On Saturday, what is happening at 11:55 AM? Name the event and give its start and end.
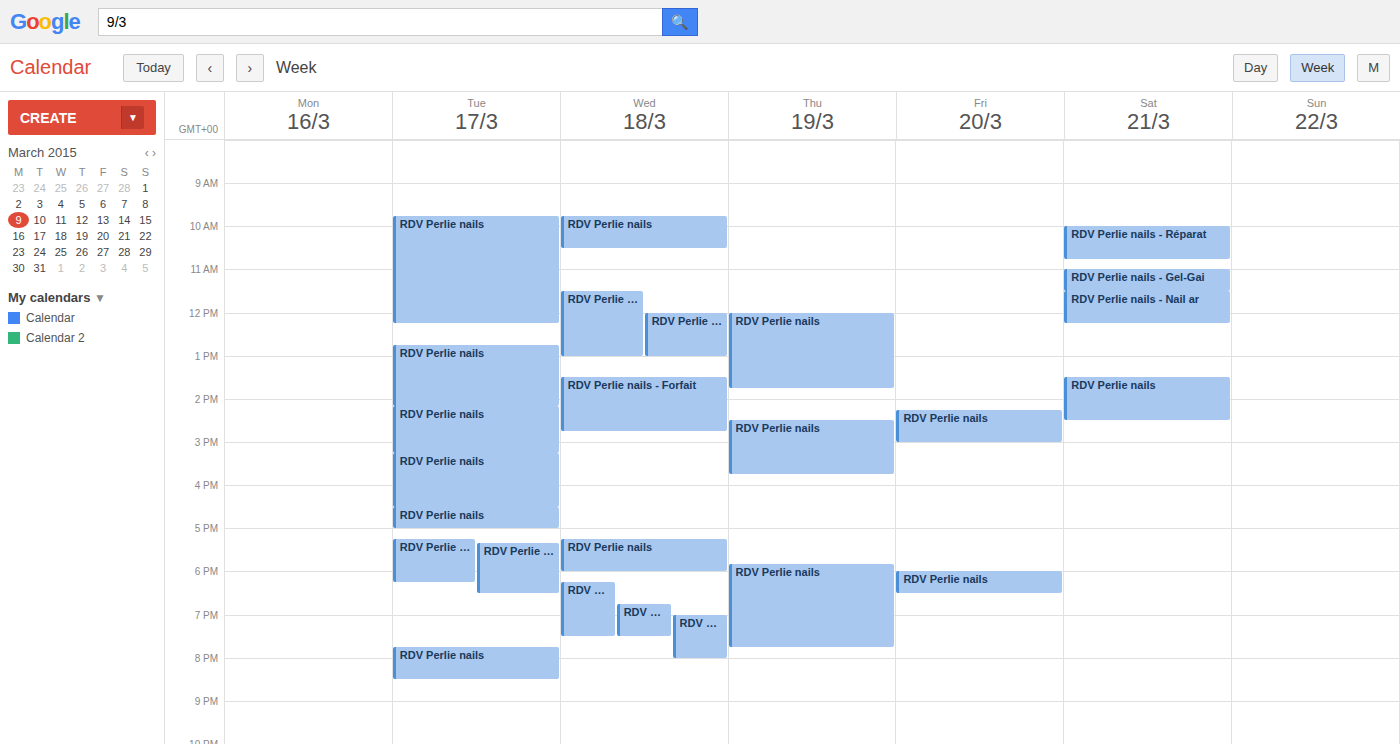
"RDV Perlie nails - Nail ar", 11:30 AM to 12:15 PM